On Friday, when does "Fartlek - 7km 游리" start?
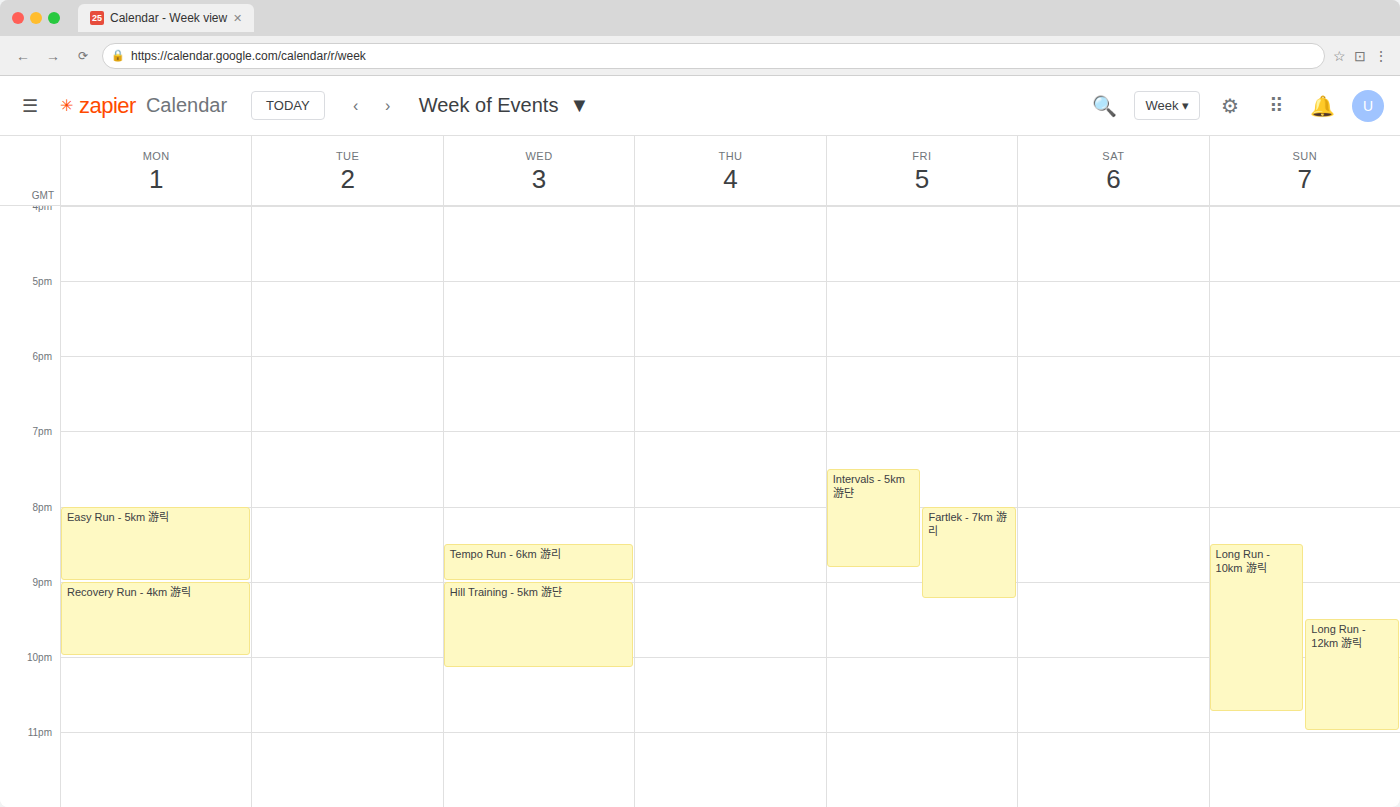
8:00 PM